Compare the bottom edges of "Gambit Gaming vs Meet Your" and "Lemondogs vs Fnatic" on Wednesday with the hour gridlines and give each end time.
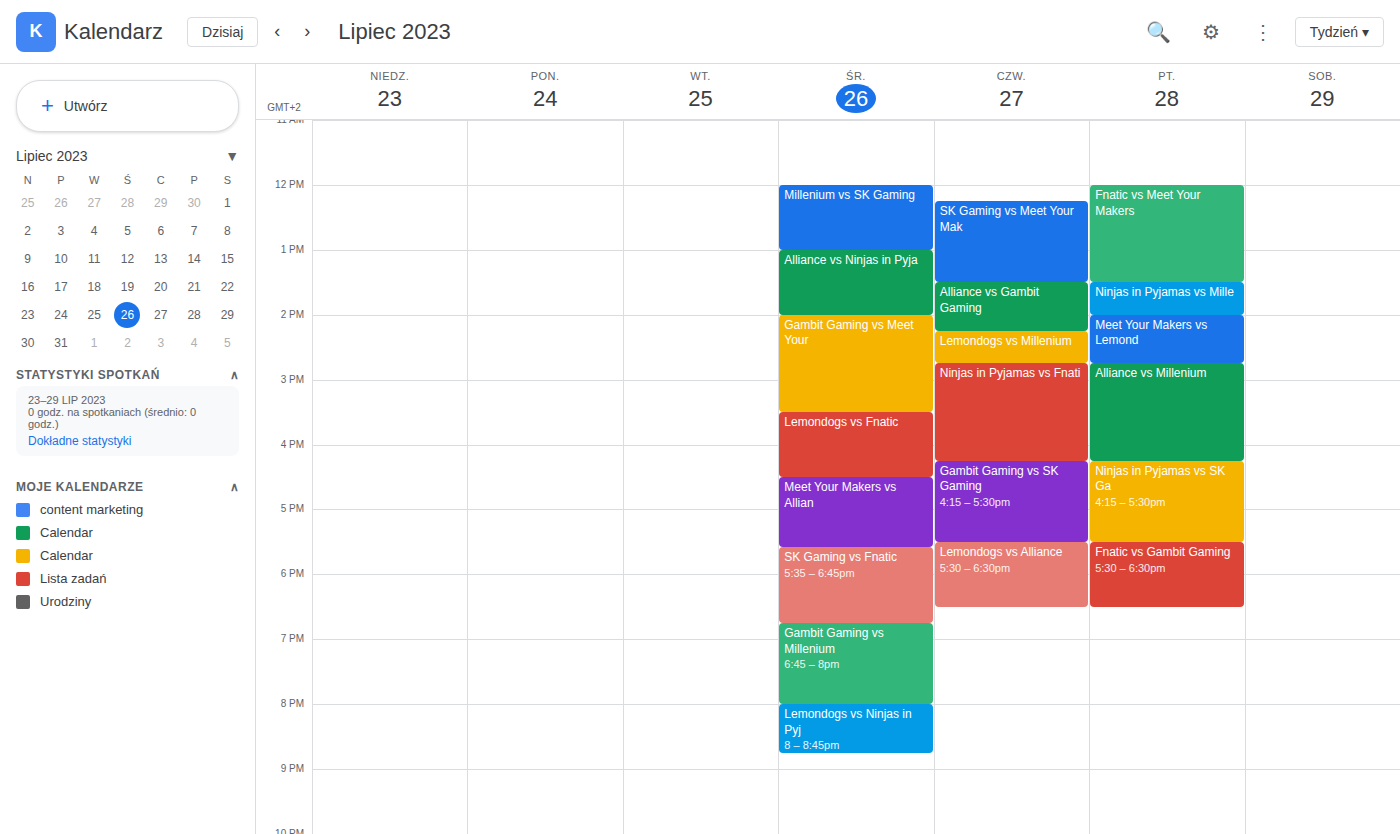
"Gambit Gaming vs Meet Your": 3:30 PM, halfway between the 3 PM and 4 PM lines. "Lemondogs vs Fnatic": 4:30 PM, halfway between the 4 PM and 5 PM lines.